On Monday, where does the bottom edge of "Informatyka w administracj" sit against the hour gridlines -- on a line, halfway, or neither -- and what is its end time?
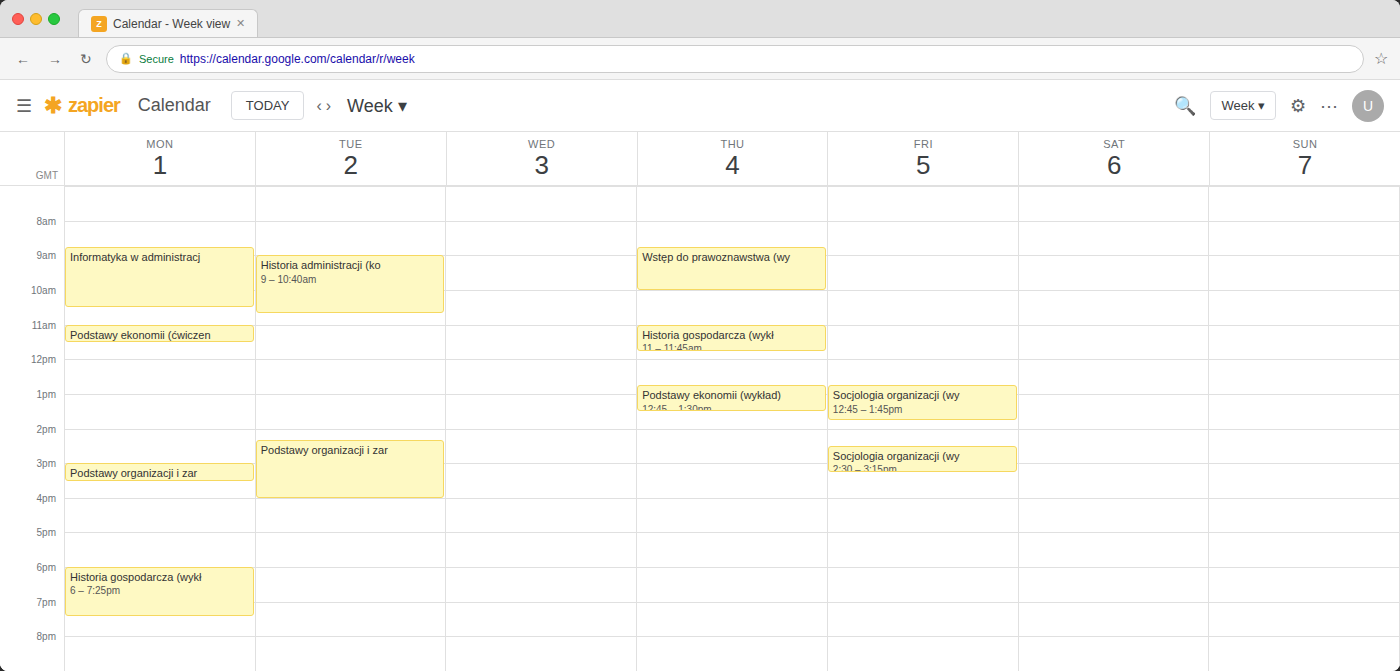
10:30 AM -- halfway between the 10 AM and 11 AM lines.